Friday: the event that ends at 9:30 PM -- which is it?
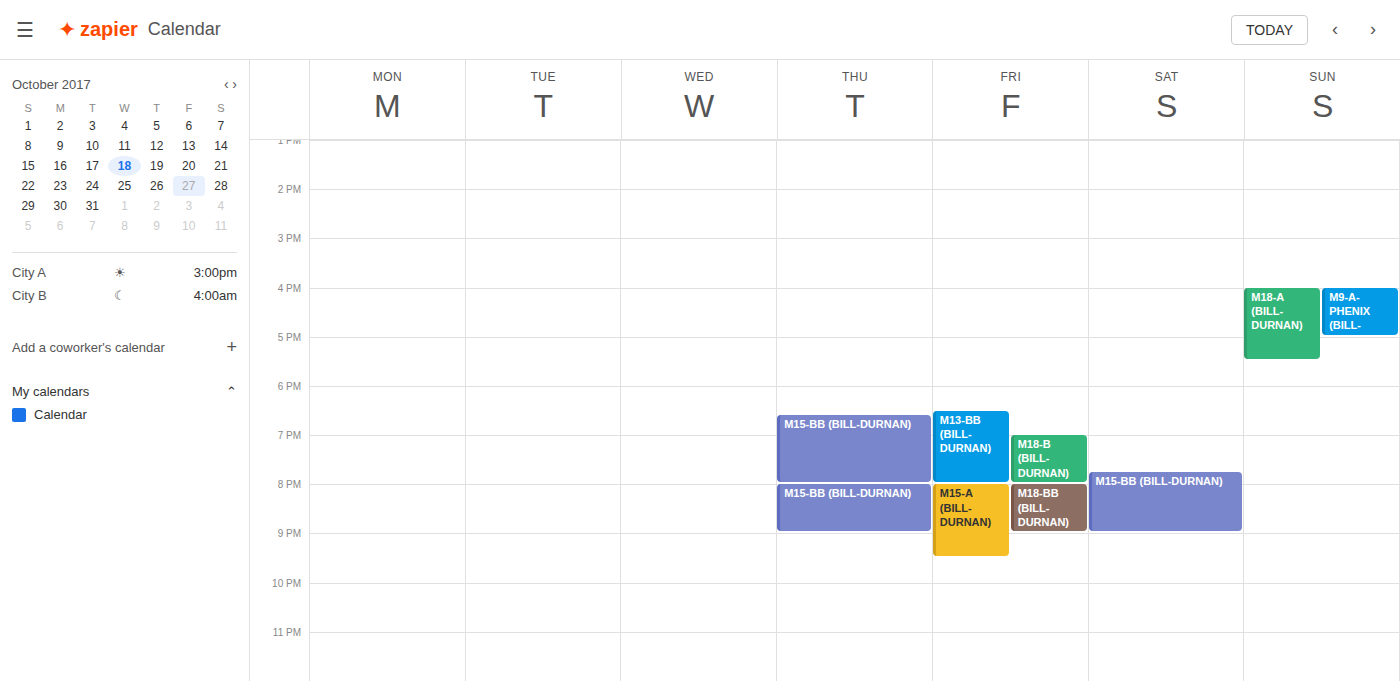
"M15-A (BILL-DURNAN)"